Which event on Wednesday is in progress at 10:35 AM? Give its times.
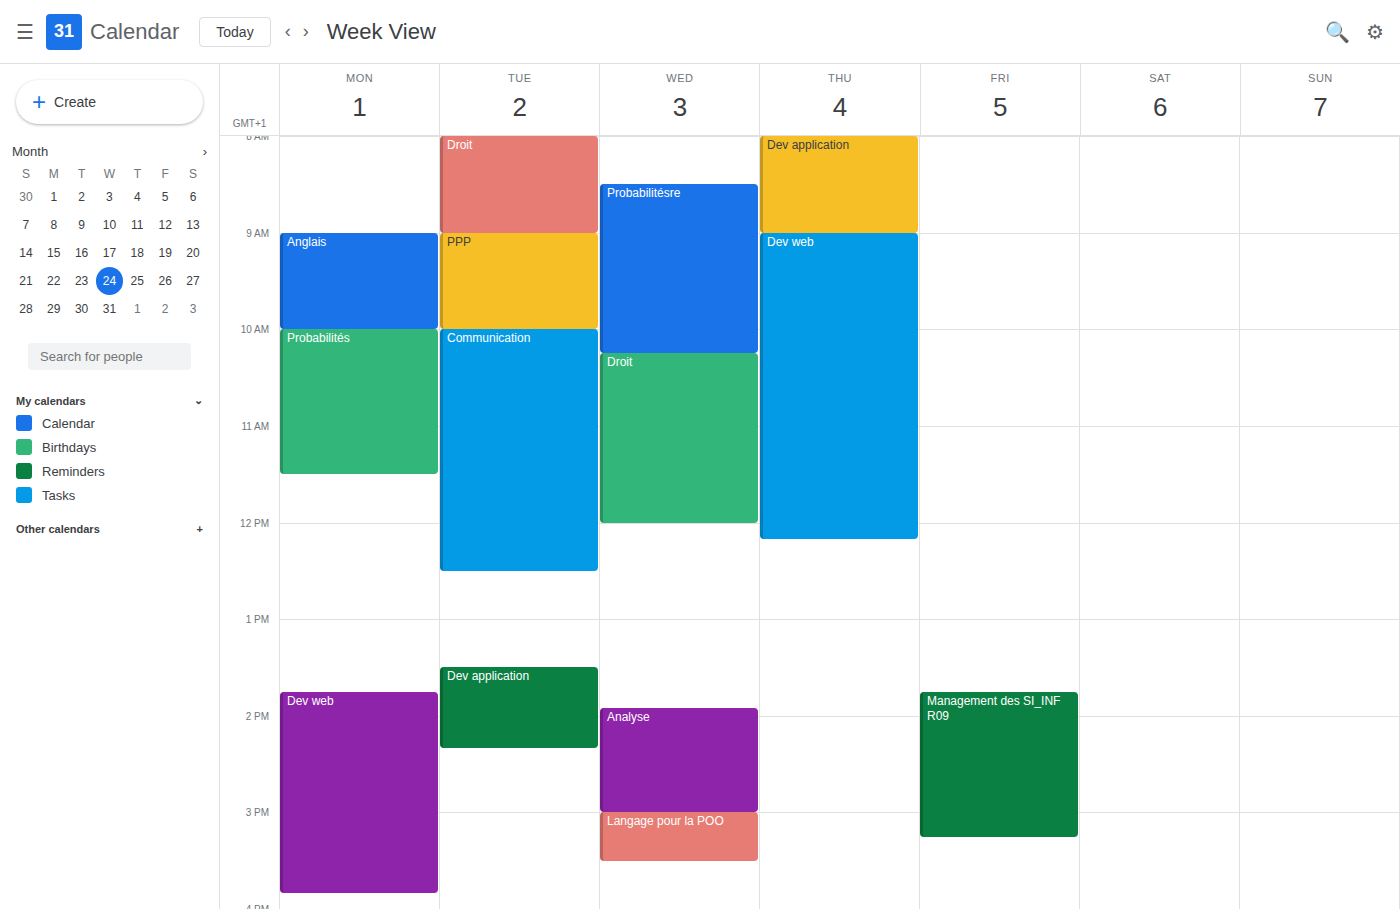
"Droit", 10:15 AM to 12:00 PM